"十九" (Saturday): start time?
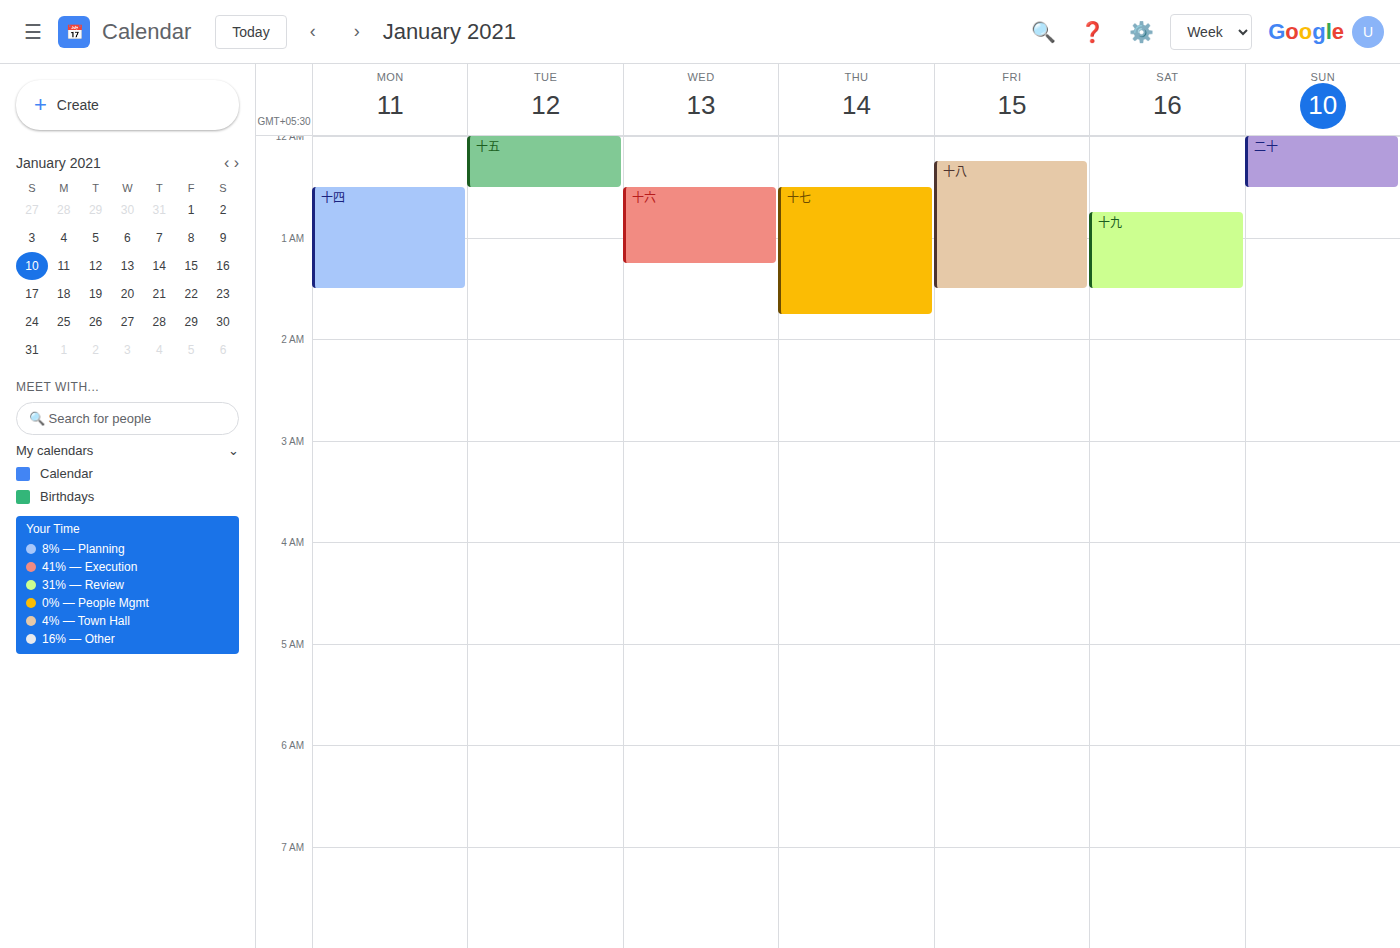
00:45